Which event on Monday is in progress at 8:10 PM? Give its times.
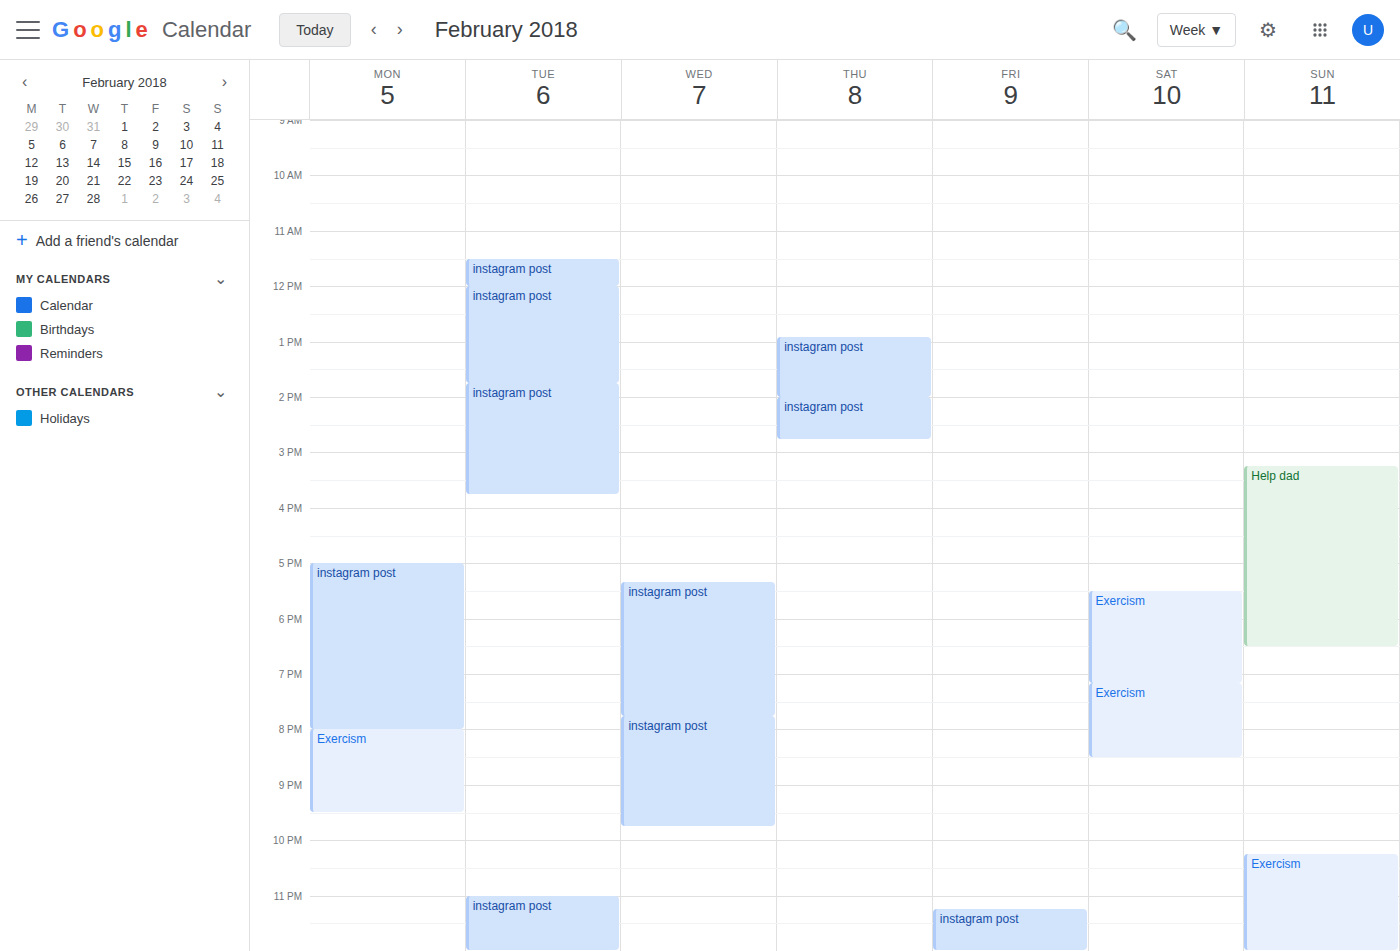
"Exercism", 8:00 PM to 9:30 PM